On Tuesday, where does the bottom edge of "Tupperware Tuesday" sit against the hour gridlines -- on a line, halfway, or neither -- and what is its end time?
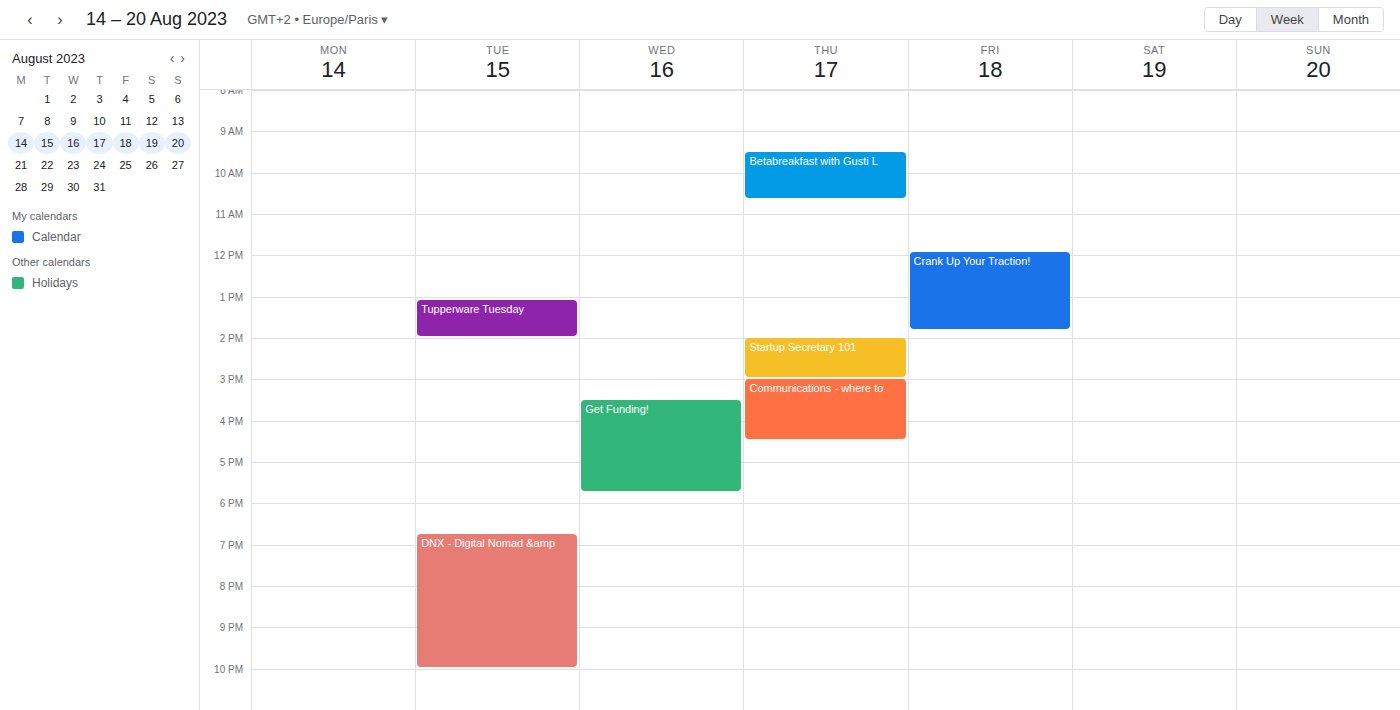
2:00 PM -- exactly on the 2 PM line.